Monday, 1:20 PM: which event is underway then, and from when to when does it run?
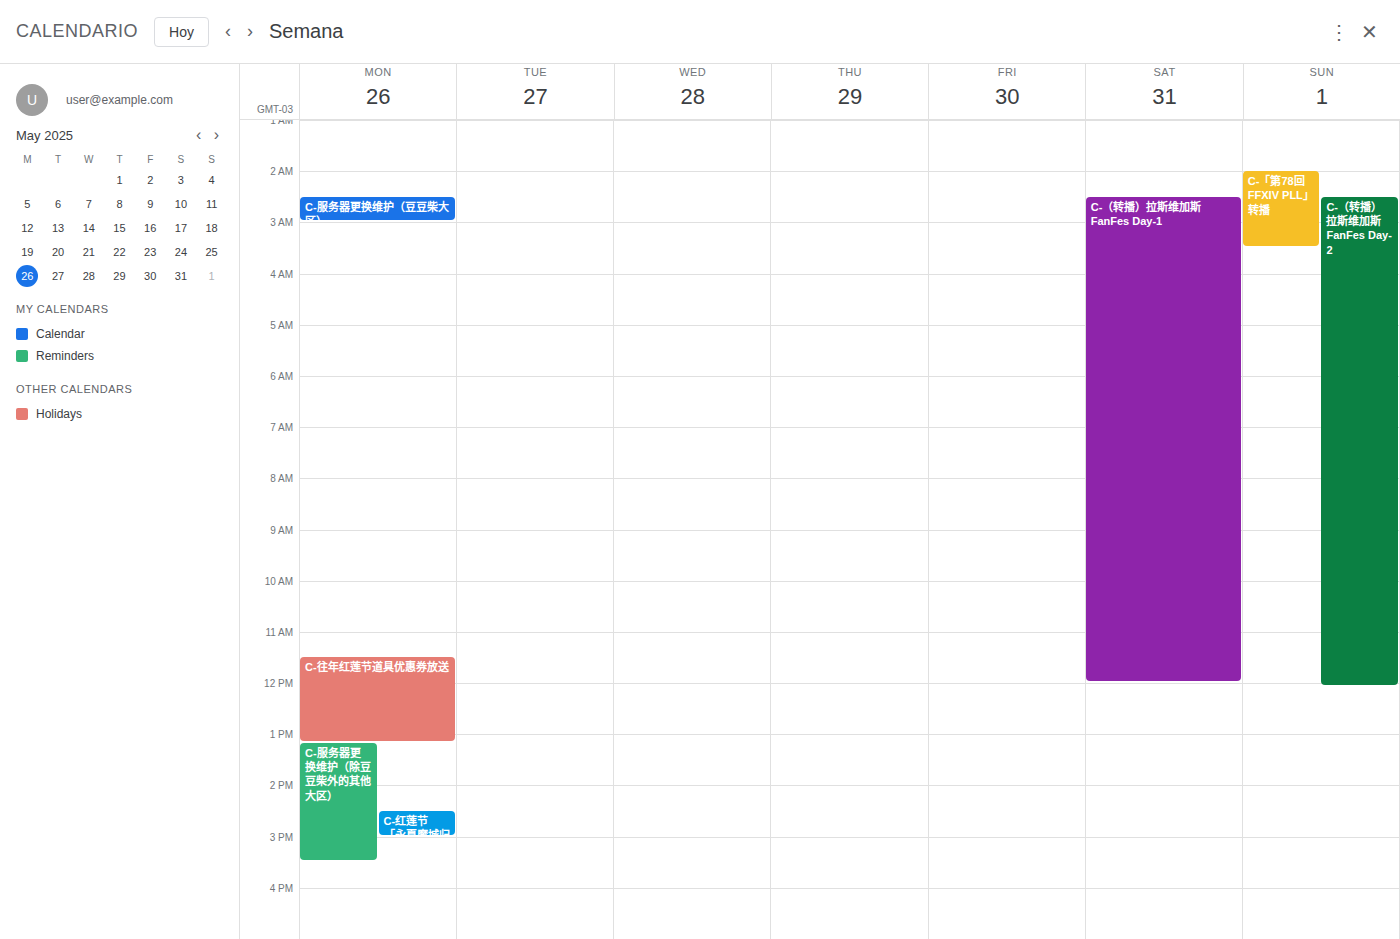
"C-服务器更换维护（除豆豆柴外的其他大区）", 1:10 PM to 3:30 PM